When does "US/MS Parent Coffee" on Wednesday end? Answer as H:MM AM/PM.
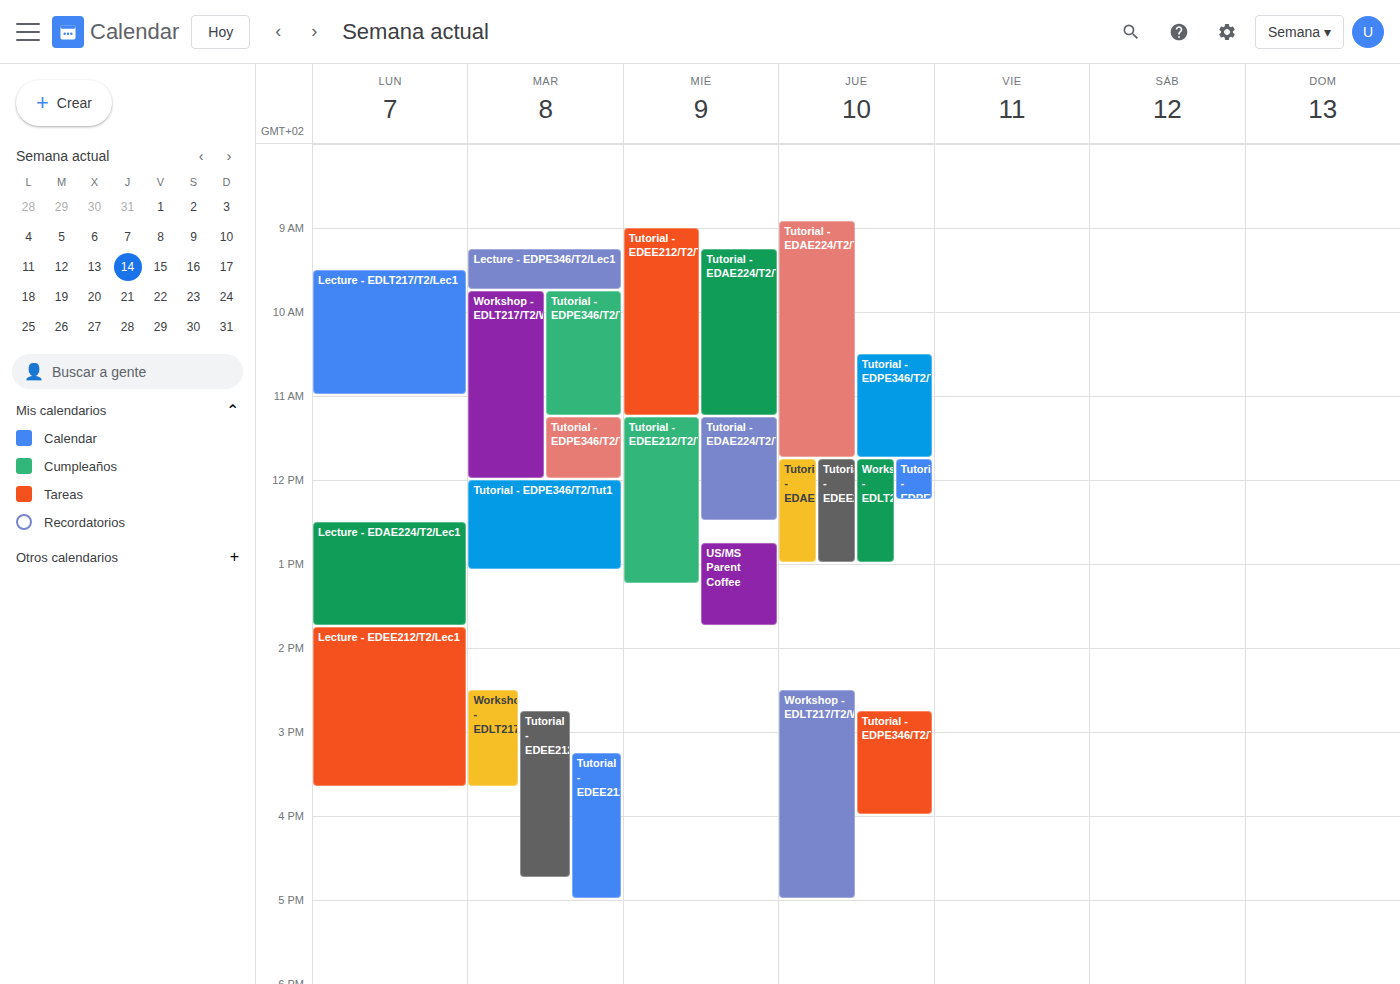
1:45 PM